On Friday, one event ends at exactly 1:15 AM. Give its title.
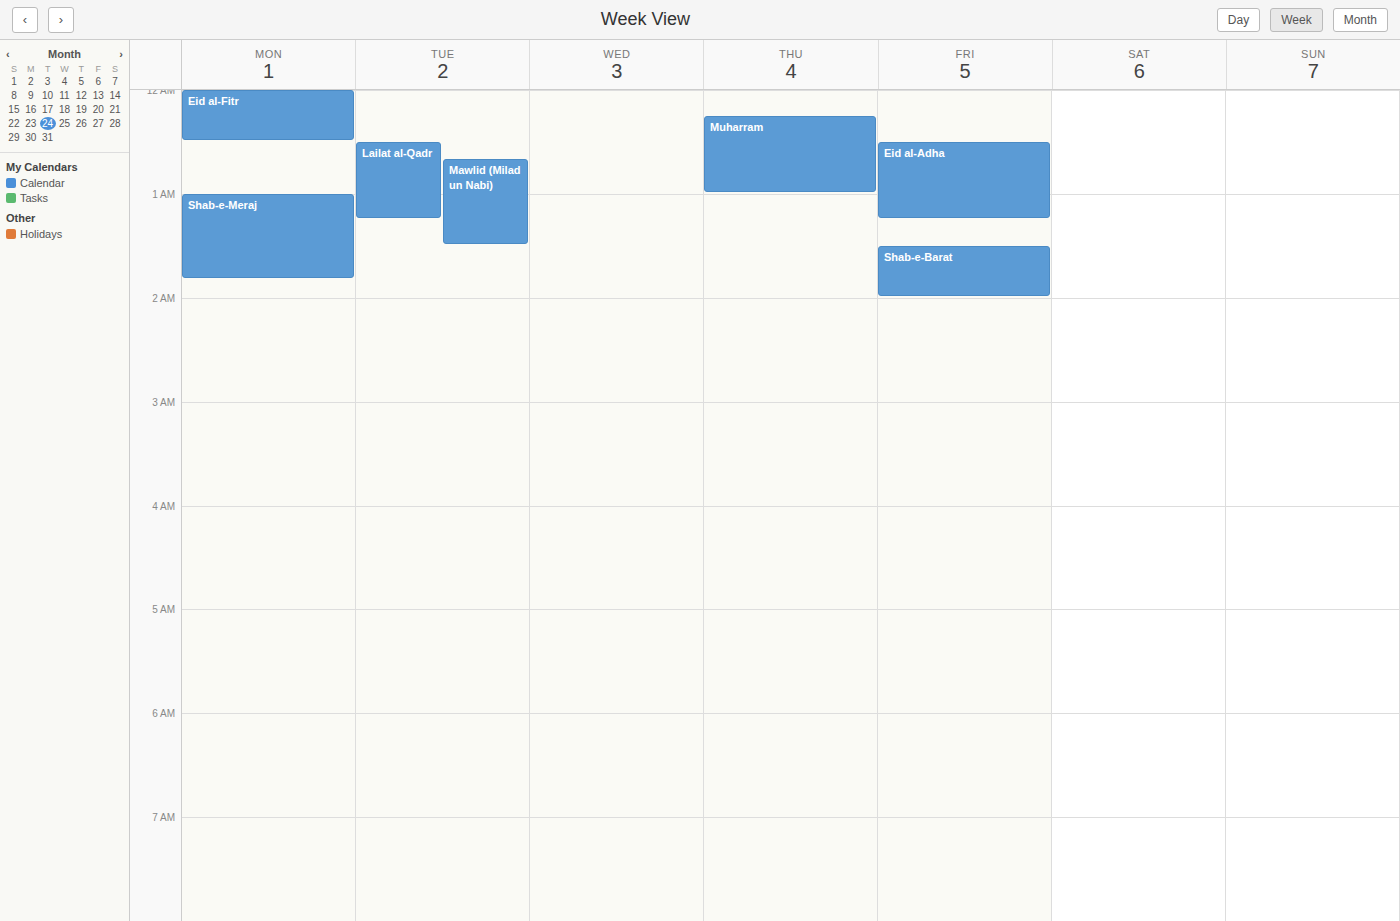
"Eid al-Adha"